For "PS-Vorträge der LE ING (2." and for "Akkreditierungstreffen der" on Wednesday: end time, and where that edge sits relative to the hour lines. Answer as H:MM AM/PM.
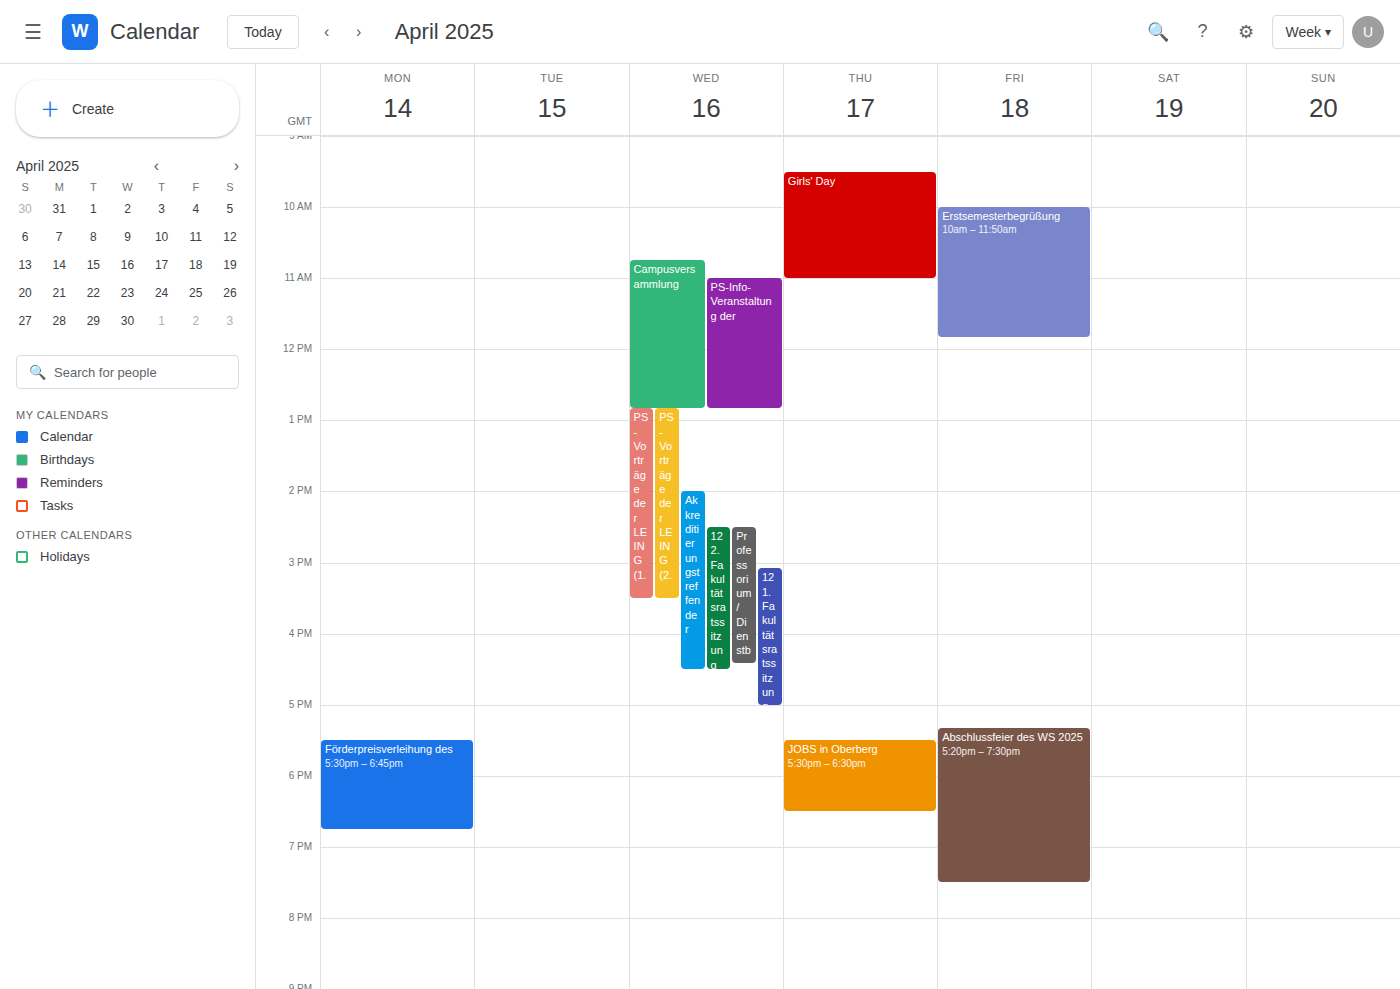
"PS-Vorträge der LE ING (2.": 3:30 PM, halfway between the 3 PM and 4 PM lines. "Akkreditierungstreffen der": 4:30 PM, halfway between the 4 PM and 5 PM lines.